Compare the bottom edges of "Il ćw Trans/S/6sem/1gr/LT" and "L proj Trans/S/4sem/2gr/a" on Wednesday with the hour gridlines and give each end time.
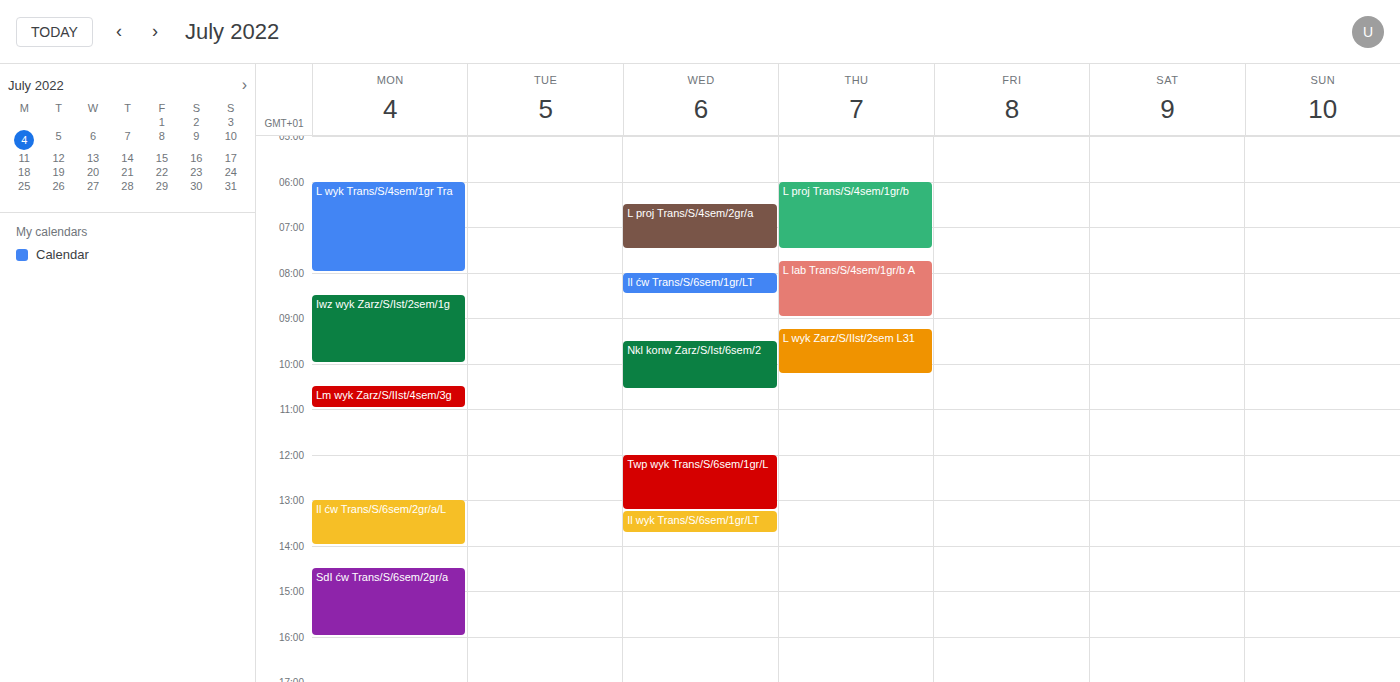
"Il ćw Trans/S/6sem/1gr/LT": 8:30 AM, halfway between the 8 AM and 9 AM lines. "L proj Trans/S/4sem/2gr/a": 7:30 AM, halfway between the 7 AM and 8 AM lines.